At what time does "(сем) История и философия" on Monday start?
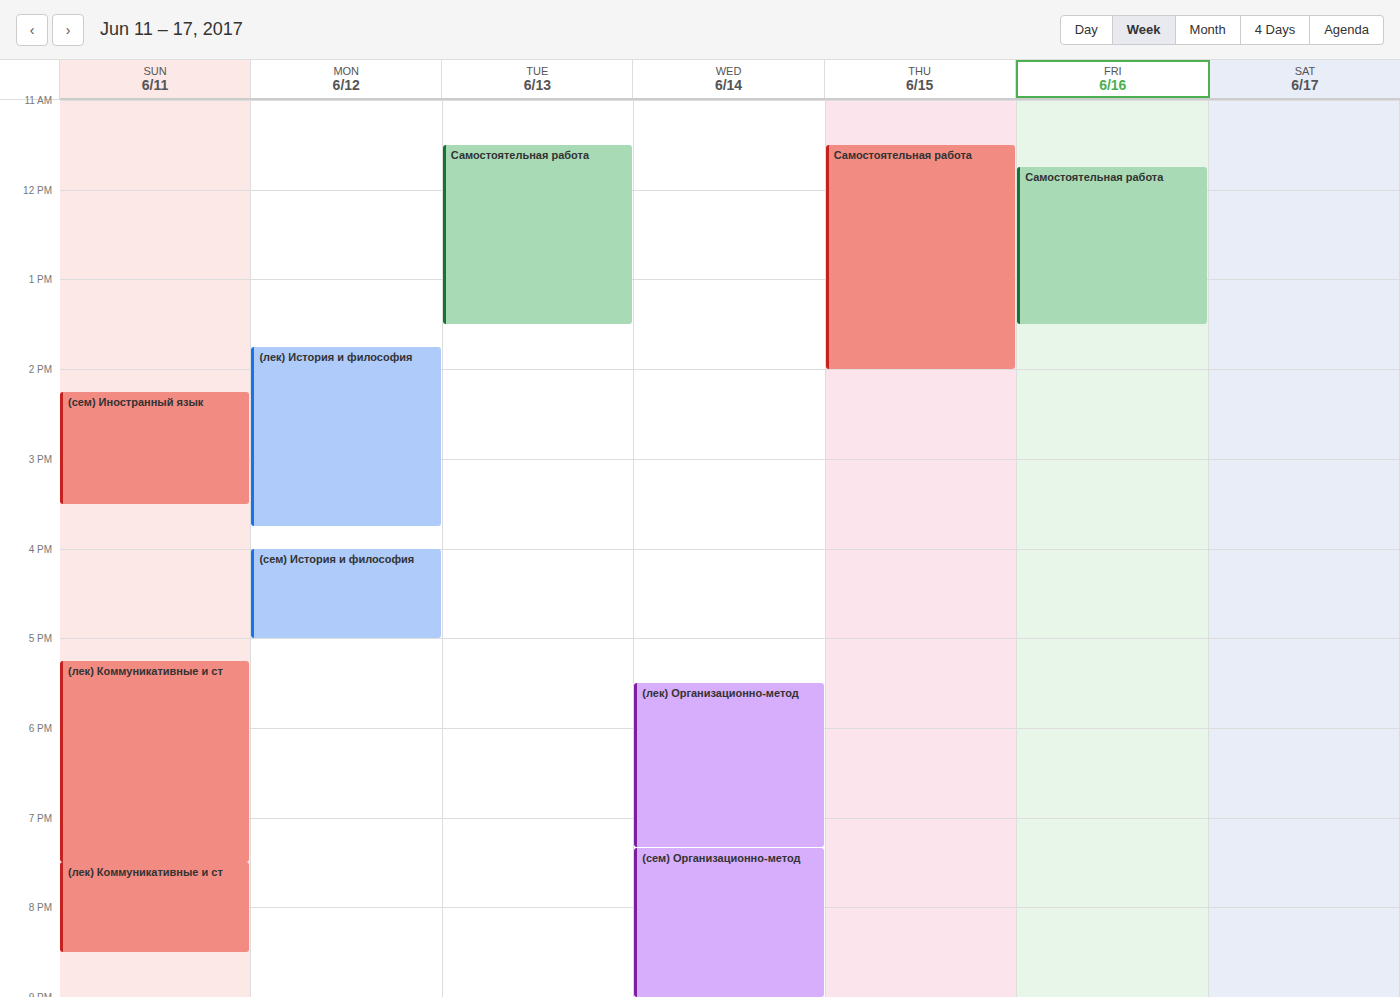
4:00 PM